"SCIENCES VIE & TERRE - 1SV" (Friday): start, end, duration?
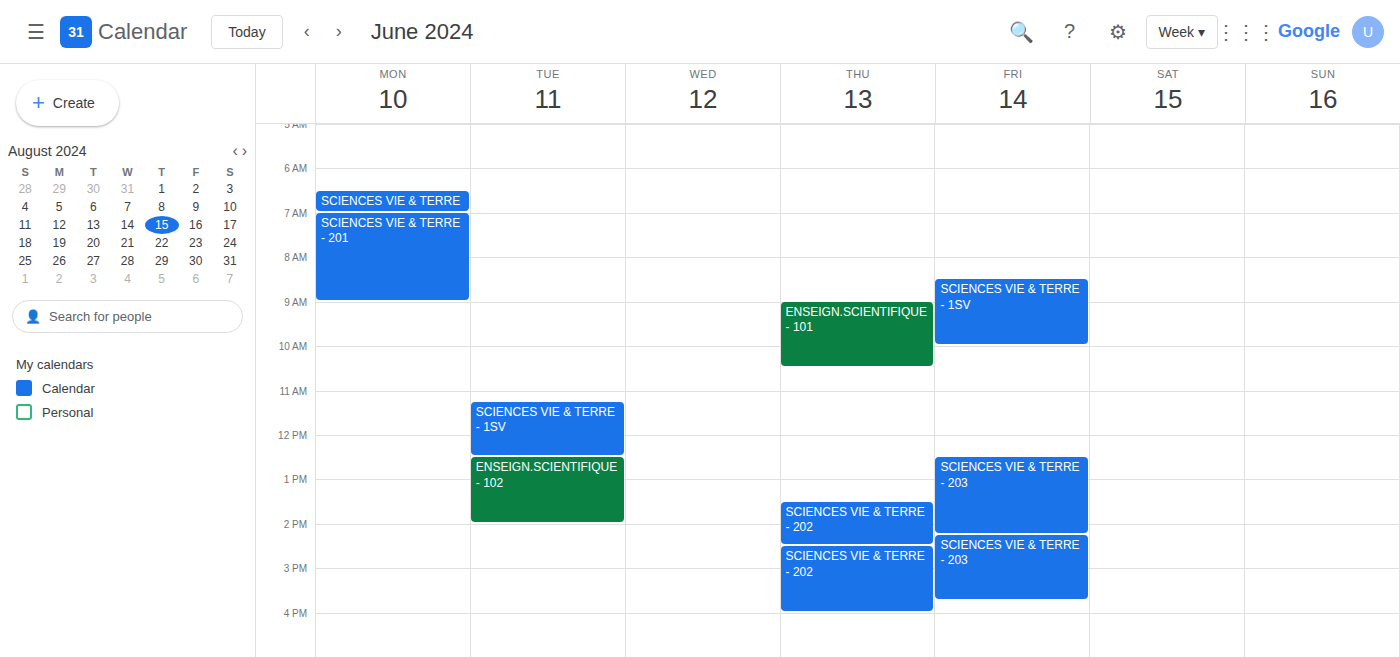
8:30 AM to 10:00 AM, 1 hour 30 minutes